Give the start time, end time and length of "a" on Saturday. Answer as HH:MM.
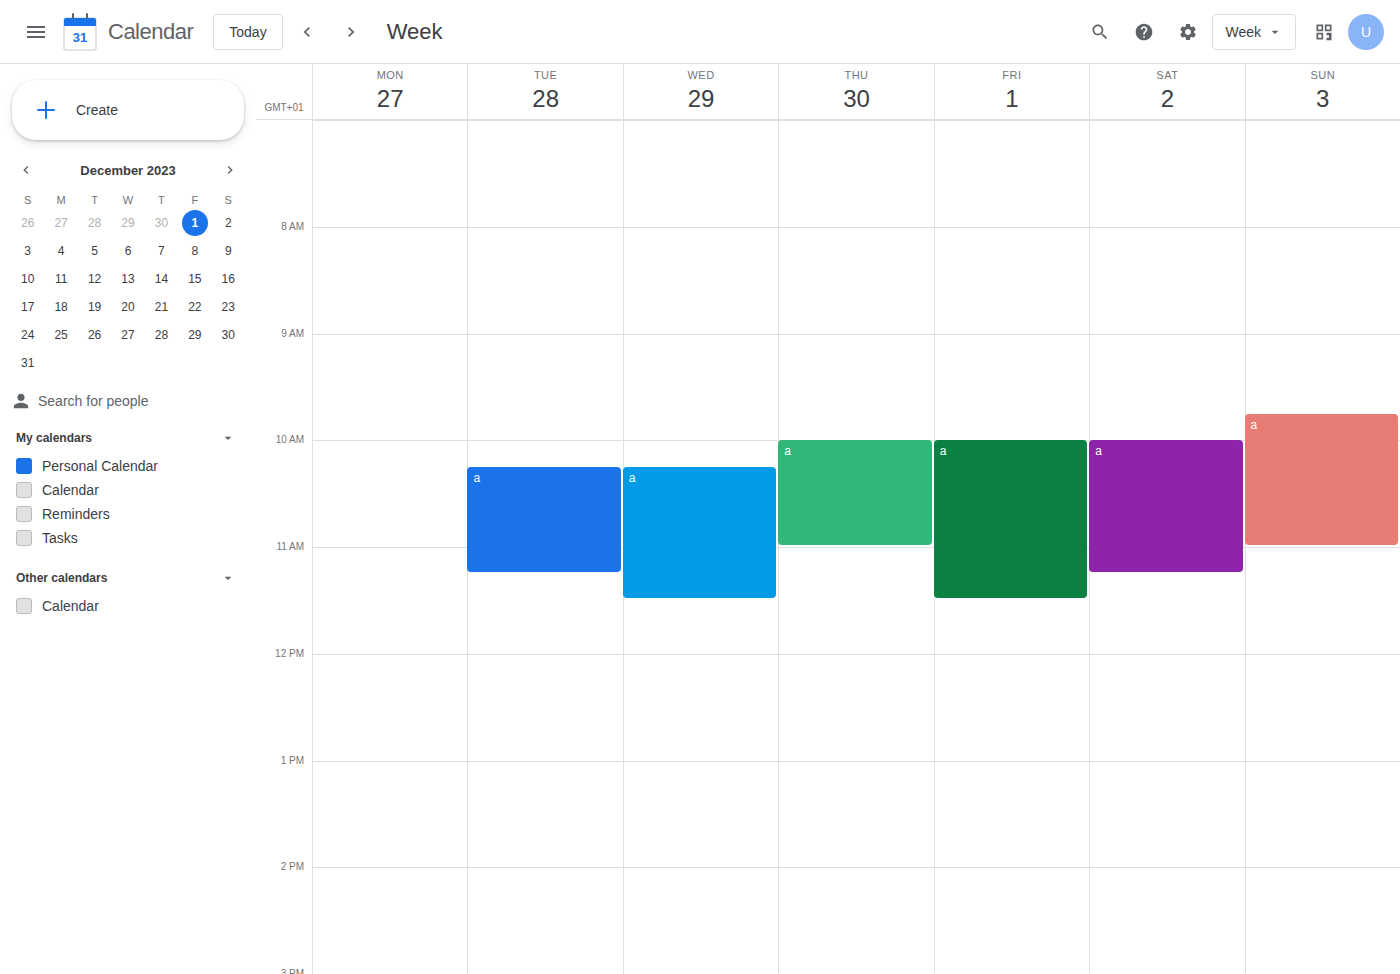
10:00 to 11:15, 1 hour 15 minutes